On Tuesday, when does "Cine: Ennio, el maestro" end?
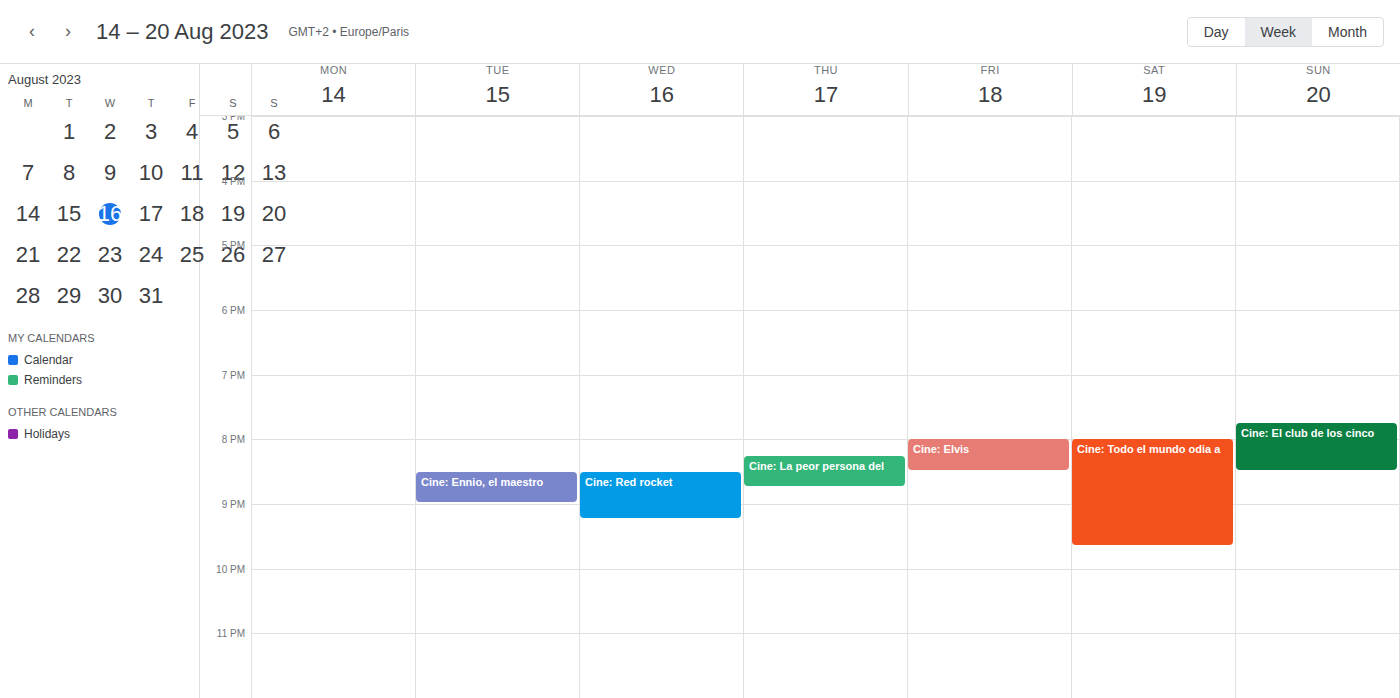
9:00 PM